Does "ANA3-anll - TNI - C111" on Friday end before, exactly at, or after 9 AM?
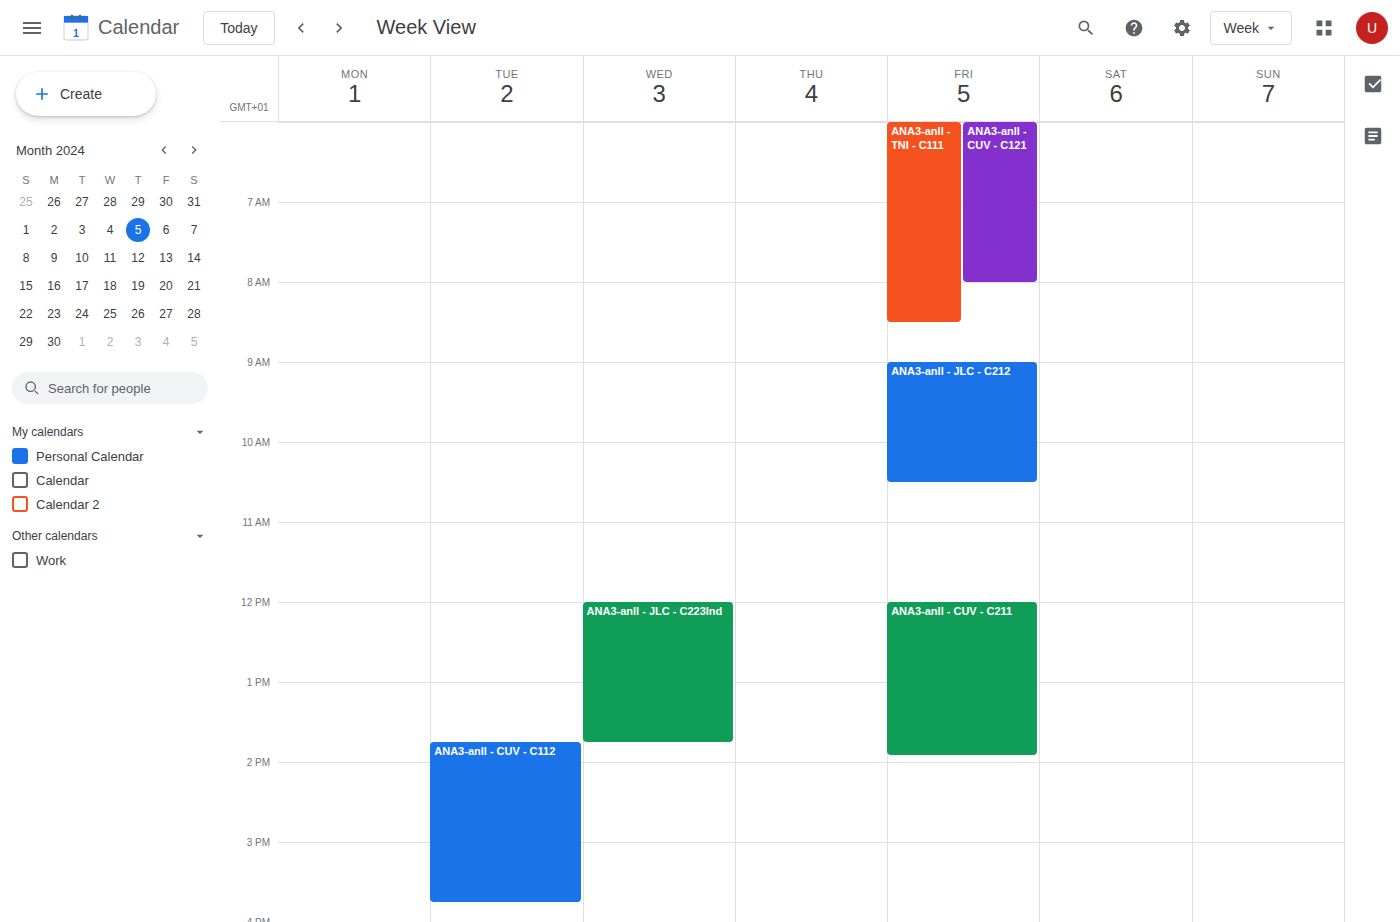
8:30 AM -- before 9 AM, 30 minutes above the 9 AM line.